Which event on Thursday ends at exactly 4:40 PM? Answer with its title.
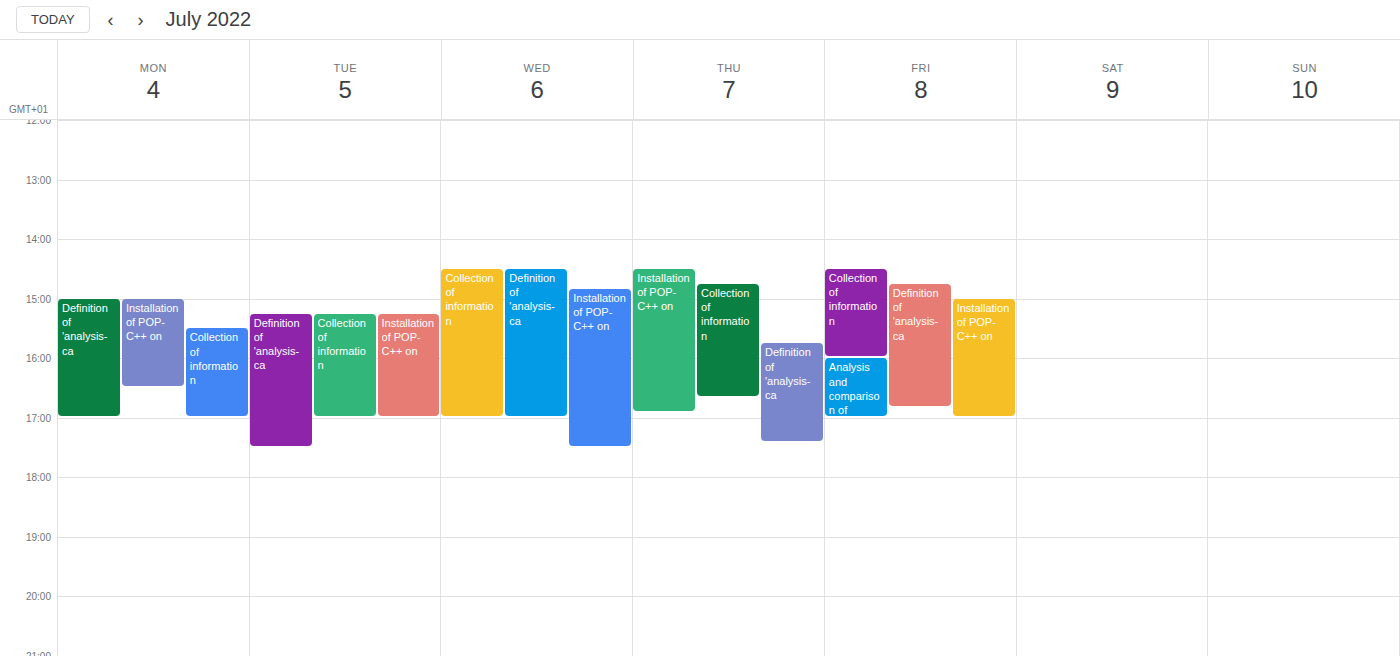
"Collection of information"